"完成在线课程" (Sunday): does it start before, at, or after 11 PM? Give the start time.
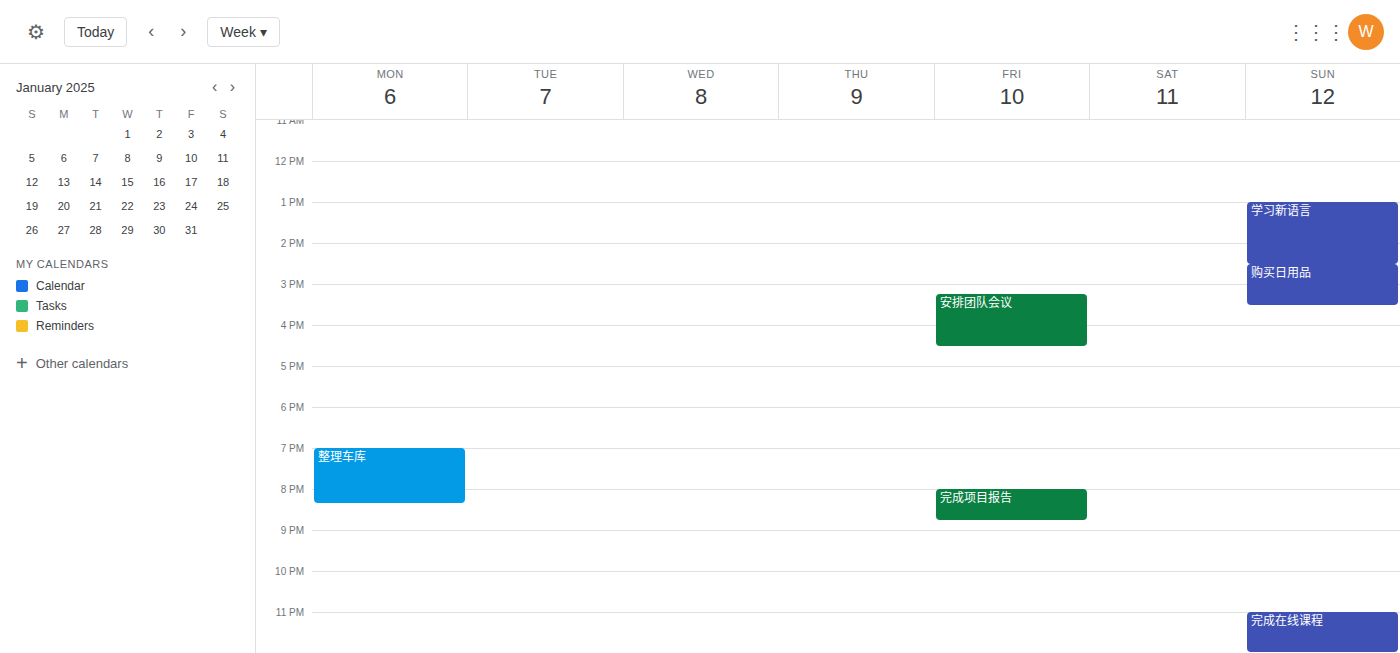
11:00 PM -- exactly at 11 PM, on the 11 PM line.